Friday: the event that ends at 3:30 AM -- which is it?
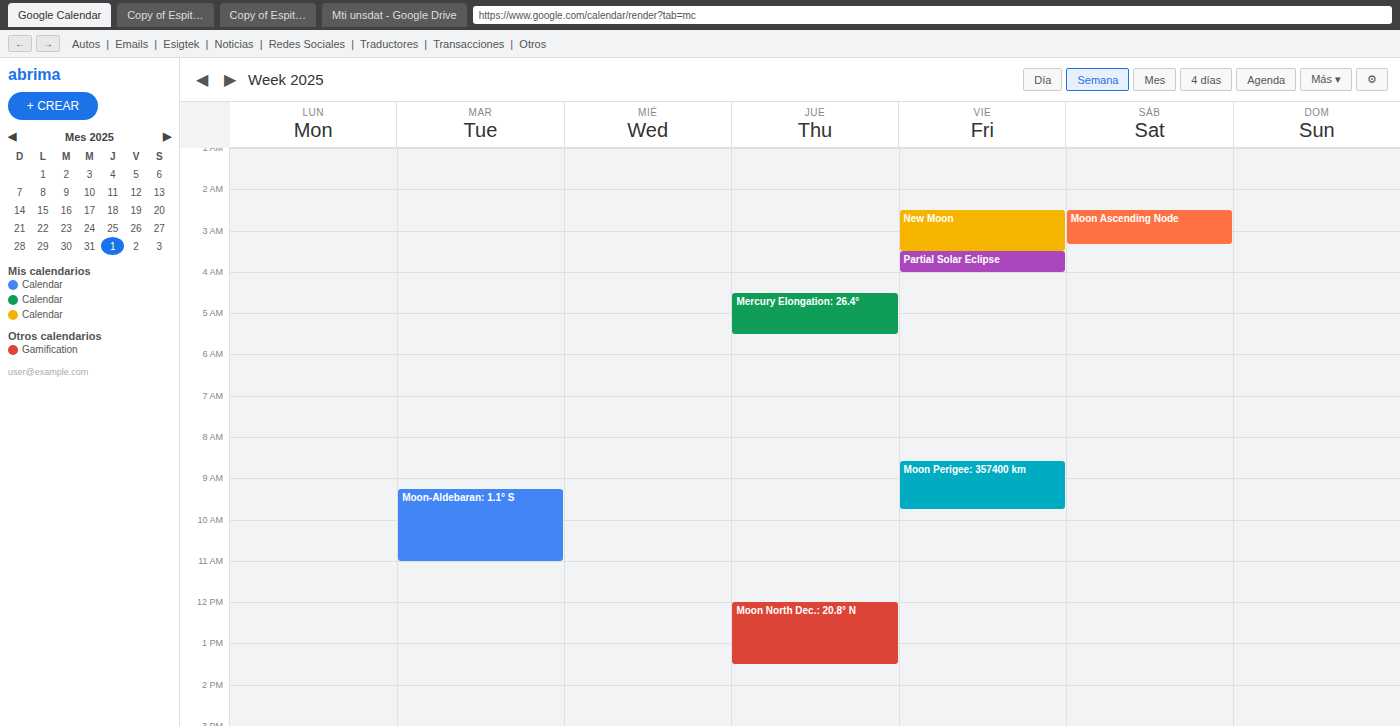
"New Moon"